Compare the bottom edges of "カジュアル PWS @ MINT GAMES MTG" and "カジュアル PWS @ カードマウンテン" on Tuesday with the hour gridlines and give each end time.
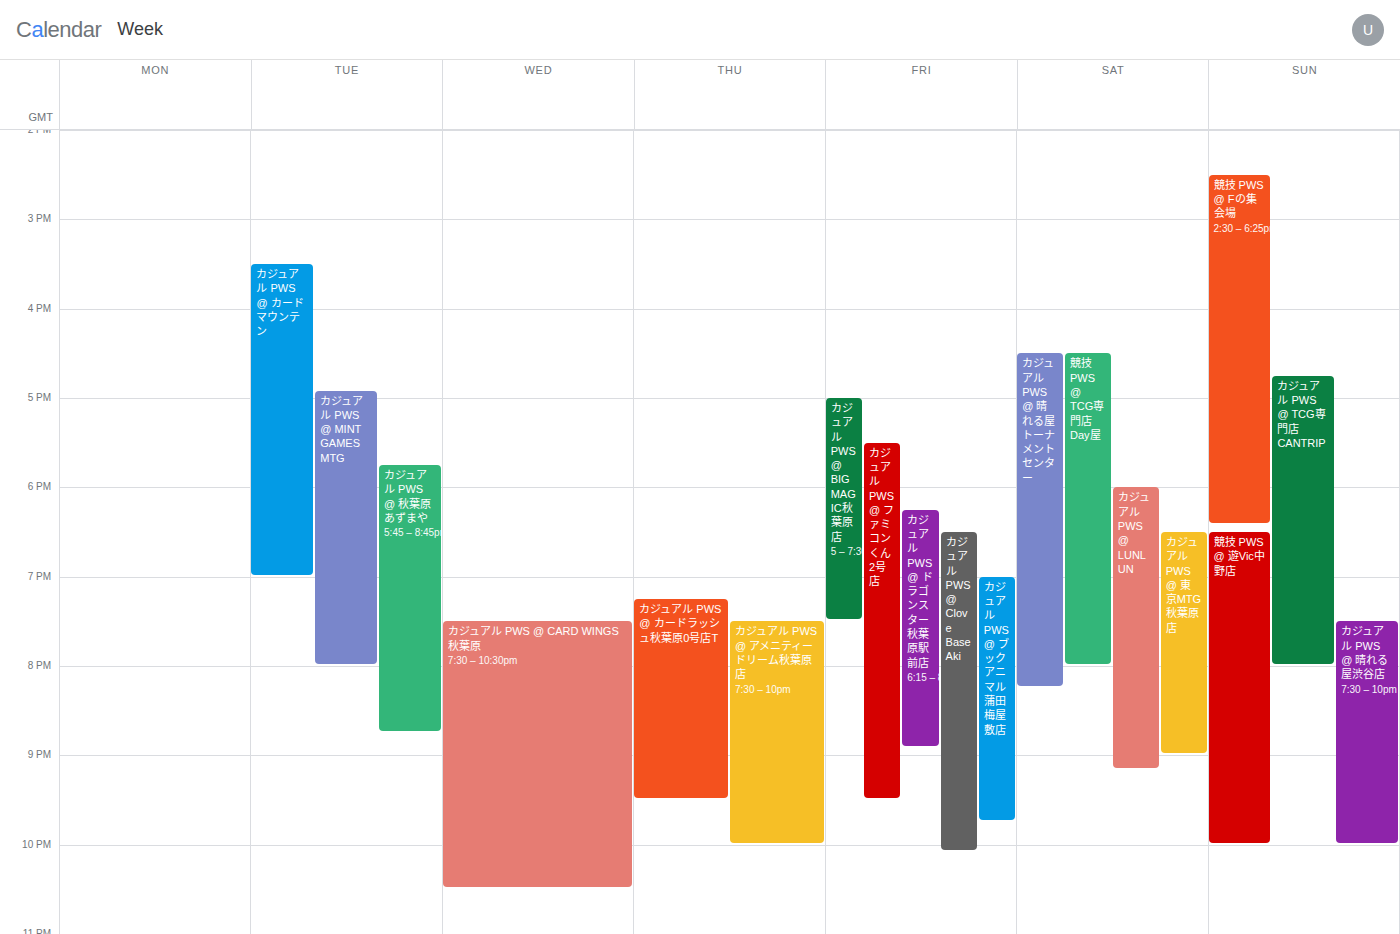
"カジュアル PWS @ MINT GAMES MTG": 8:00 PM, exactly on the 8 PM line. "カジュアル PWS @ カードマウンテン": 7:00 PM, exactly on the 7 PM line.